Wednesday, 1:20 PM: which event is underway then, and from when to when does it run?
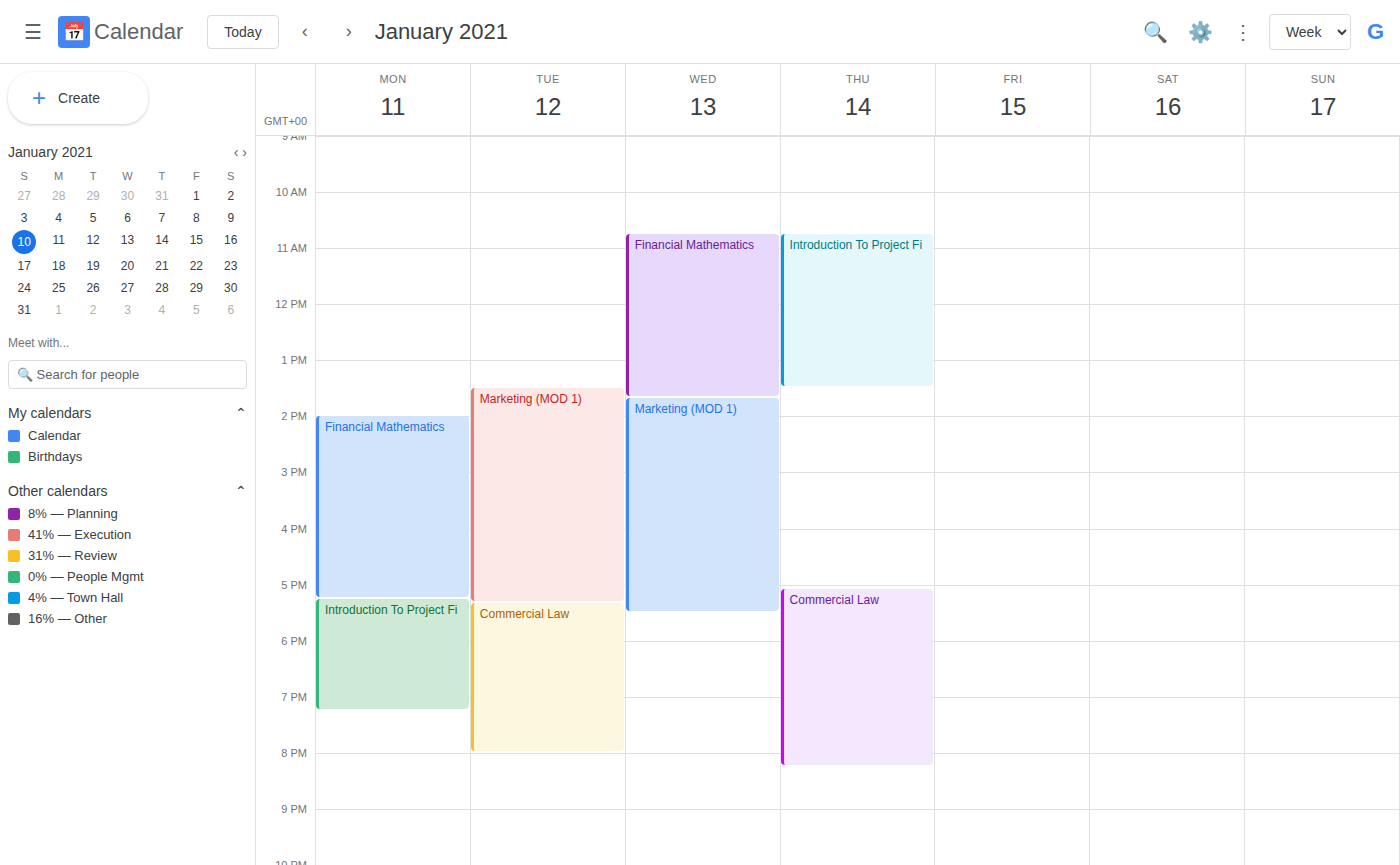
"Financial Mathematics", 10:45 AM to 1:40 PM